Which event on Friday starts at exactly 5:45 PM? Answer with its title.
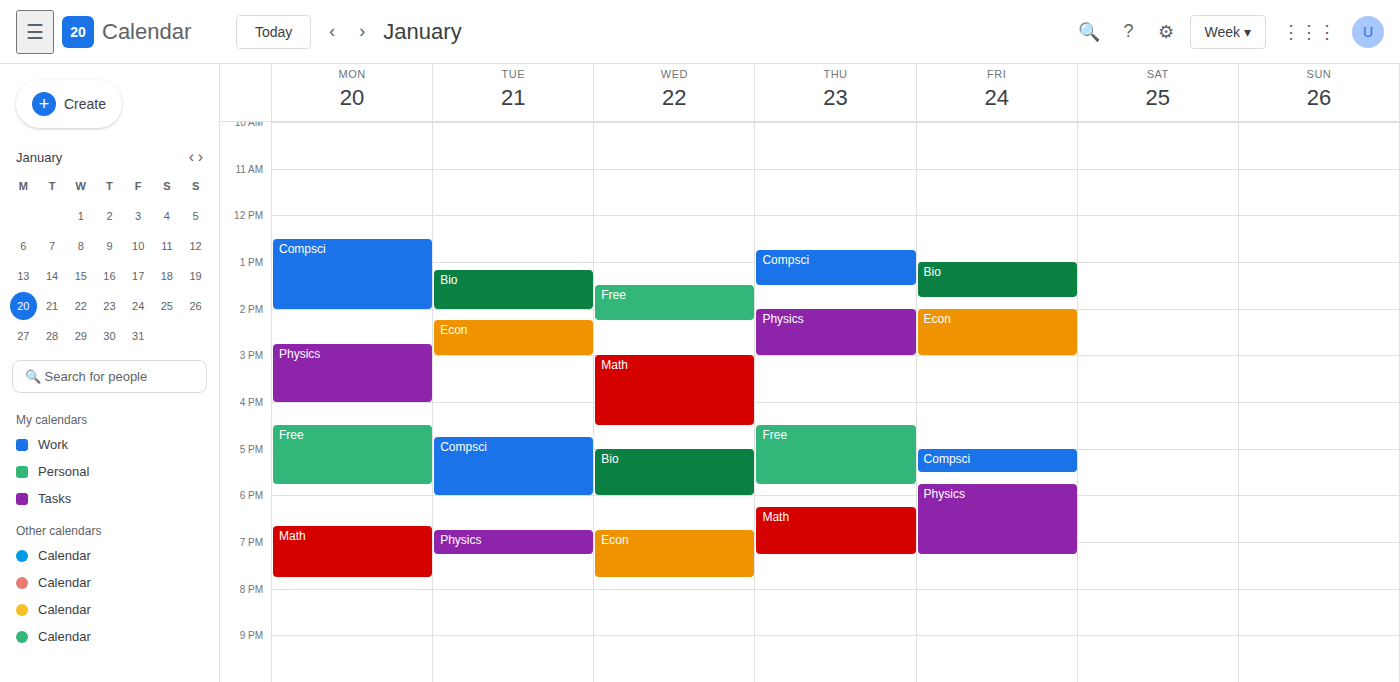
"Physics"